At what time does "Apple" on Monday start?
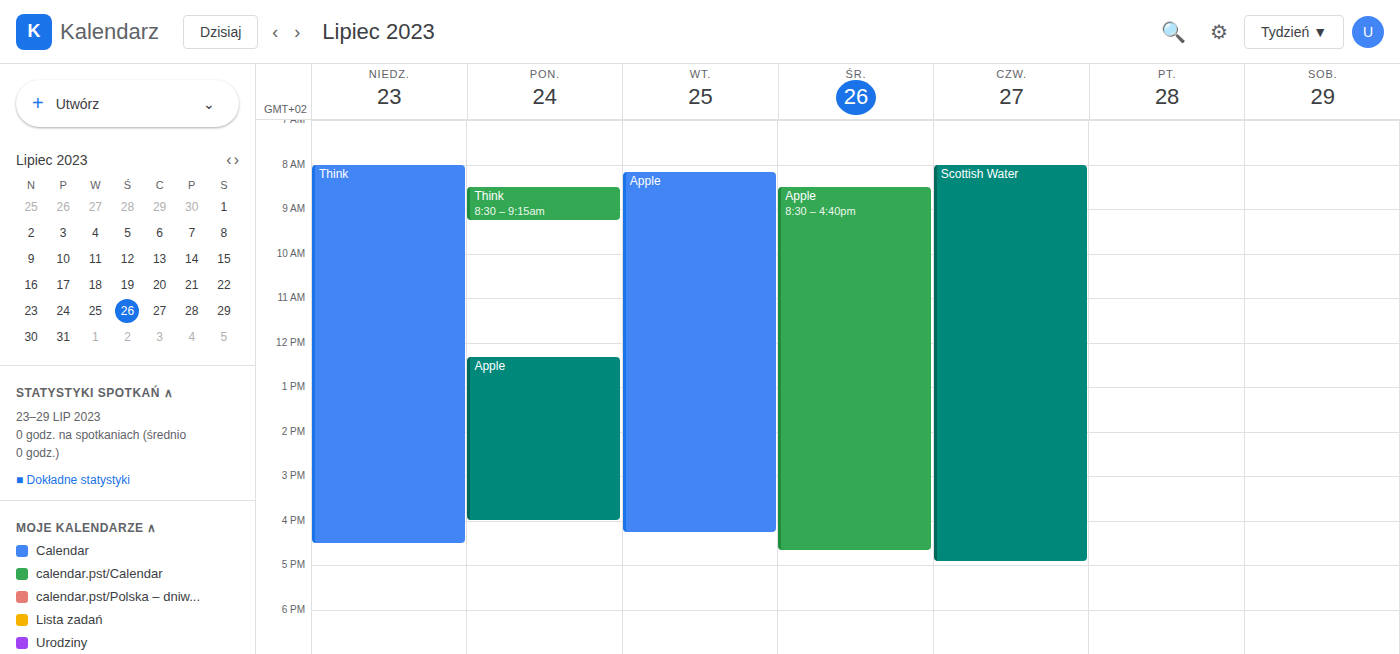
12:20 PM